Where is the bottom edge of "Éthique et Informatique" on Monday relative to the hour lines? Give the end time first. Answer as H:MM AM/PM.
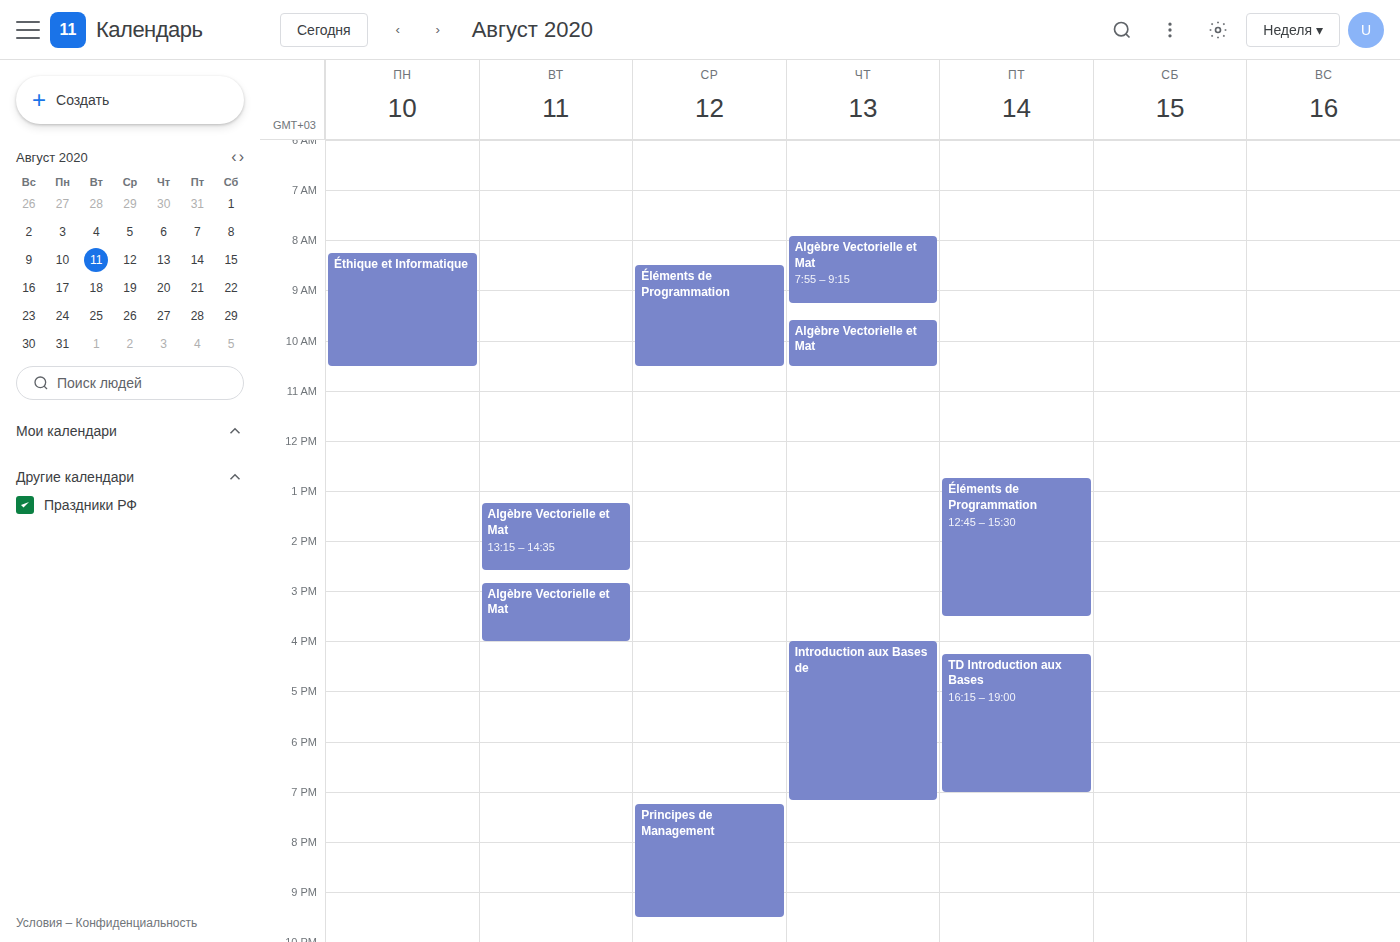
10:30 AM -- halfway between the 10 AM and 11 AM lines.